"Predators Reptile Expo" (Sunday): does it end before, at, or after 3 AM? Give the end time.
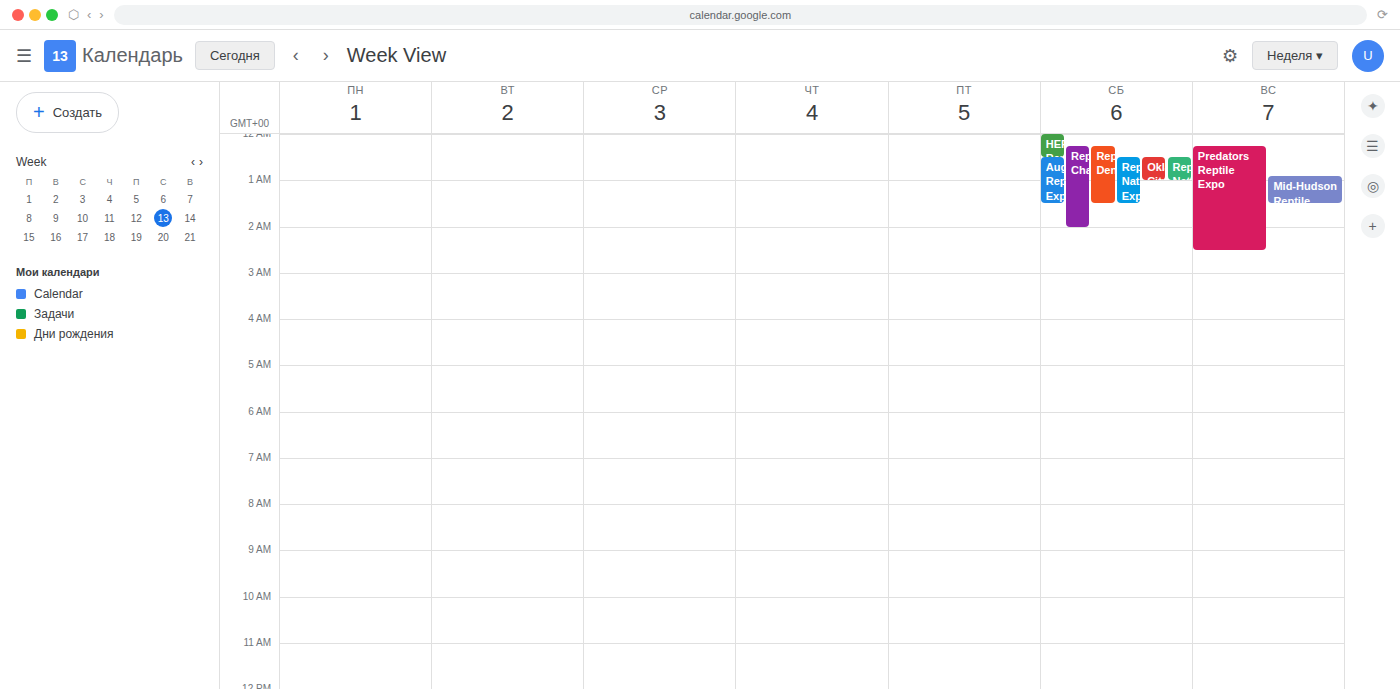
2:30 AM -- before 3 AM, 30 minutes above the 3 AM line.